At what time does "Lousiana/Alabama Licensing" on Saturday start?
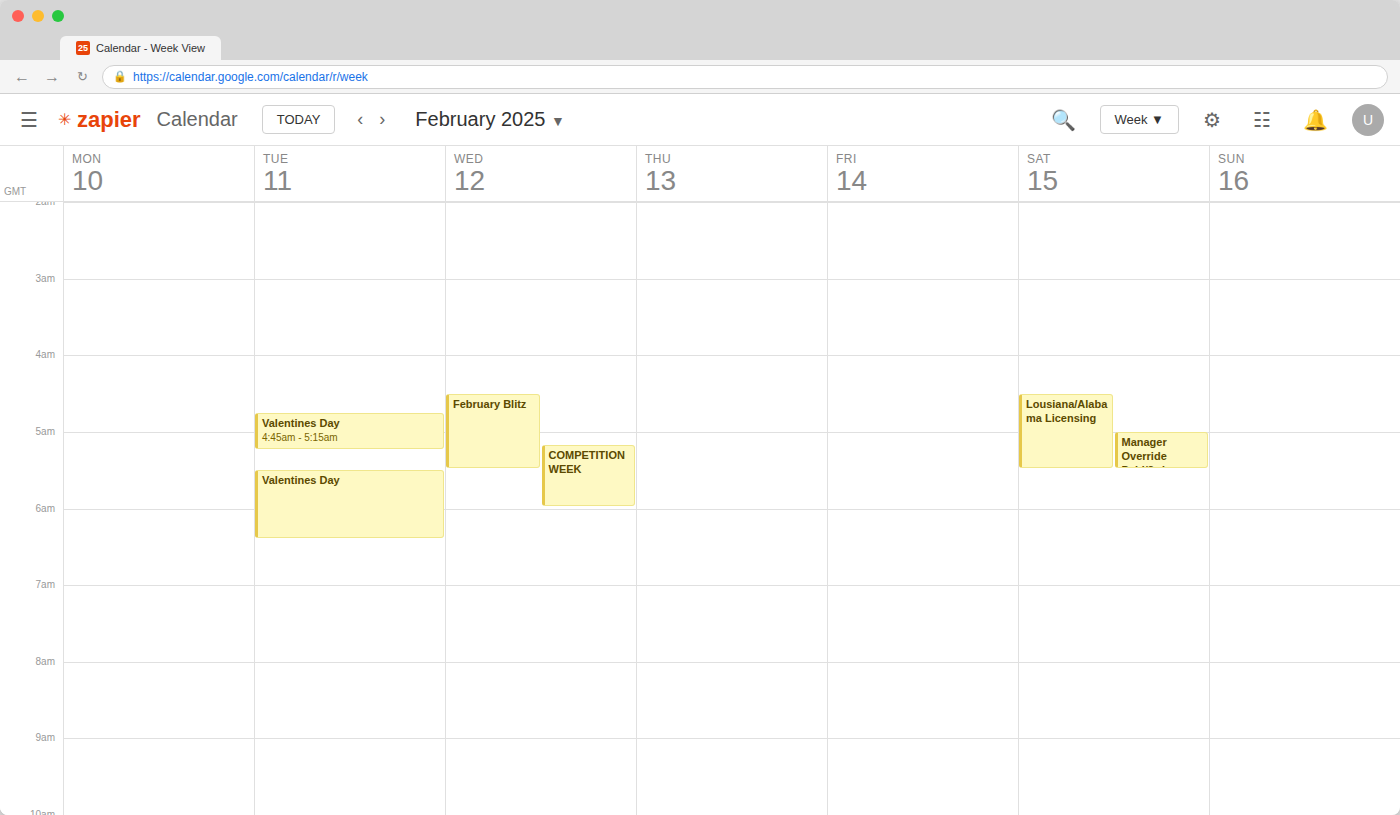
04:30